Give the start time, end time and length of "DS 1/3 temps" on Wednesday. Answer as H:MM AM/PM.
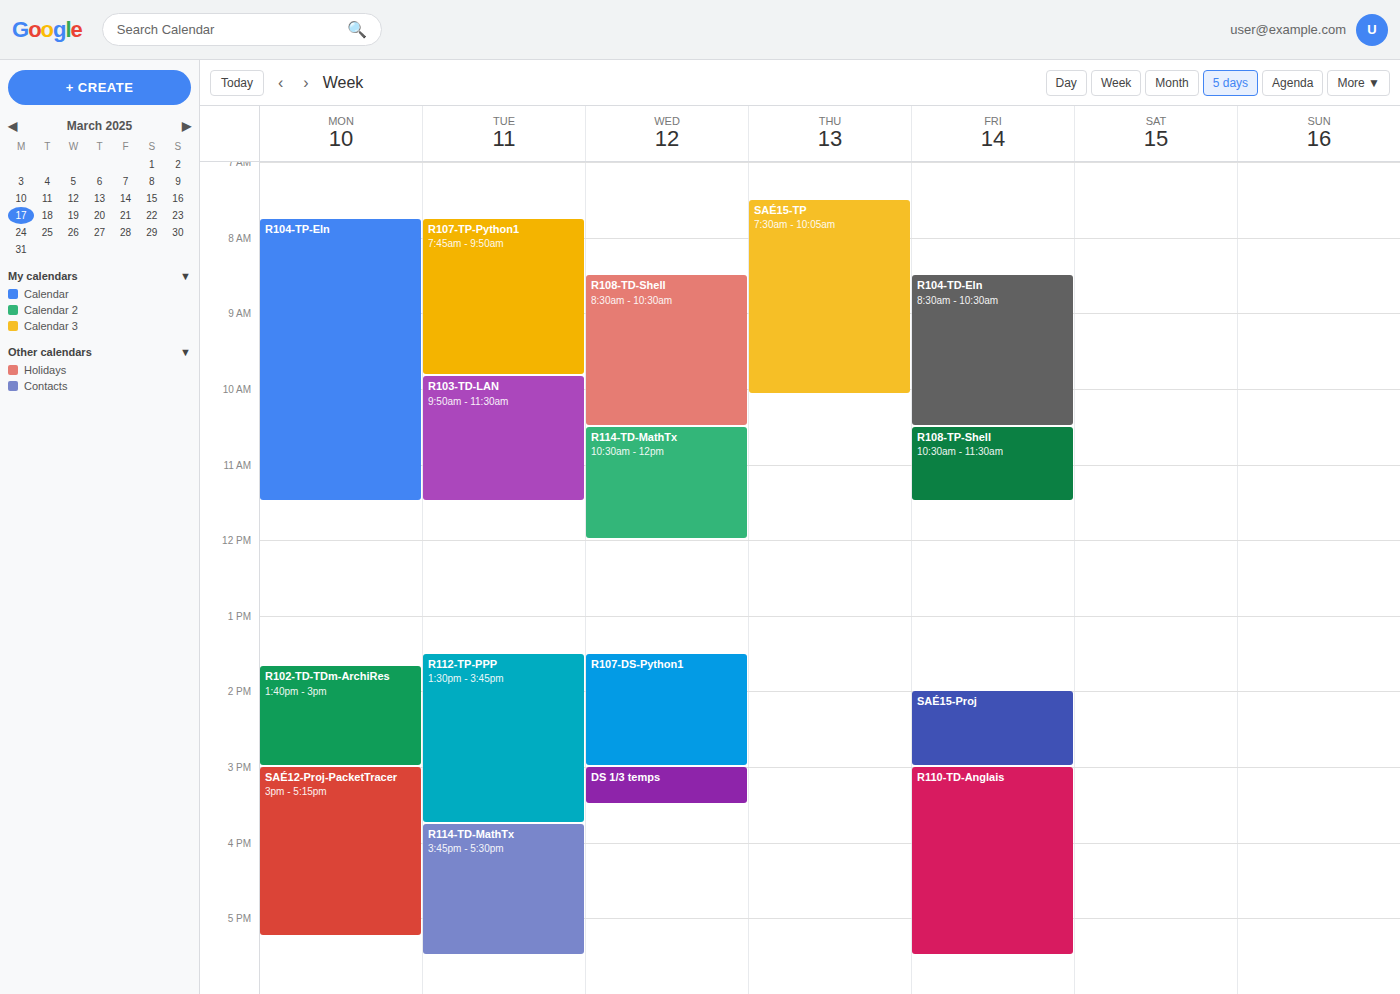
3:00 PM to 3:30 PM, 30 minutes